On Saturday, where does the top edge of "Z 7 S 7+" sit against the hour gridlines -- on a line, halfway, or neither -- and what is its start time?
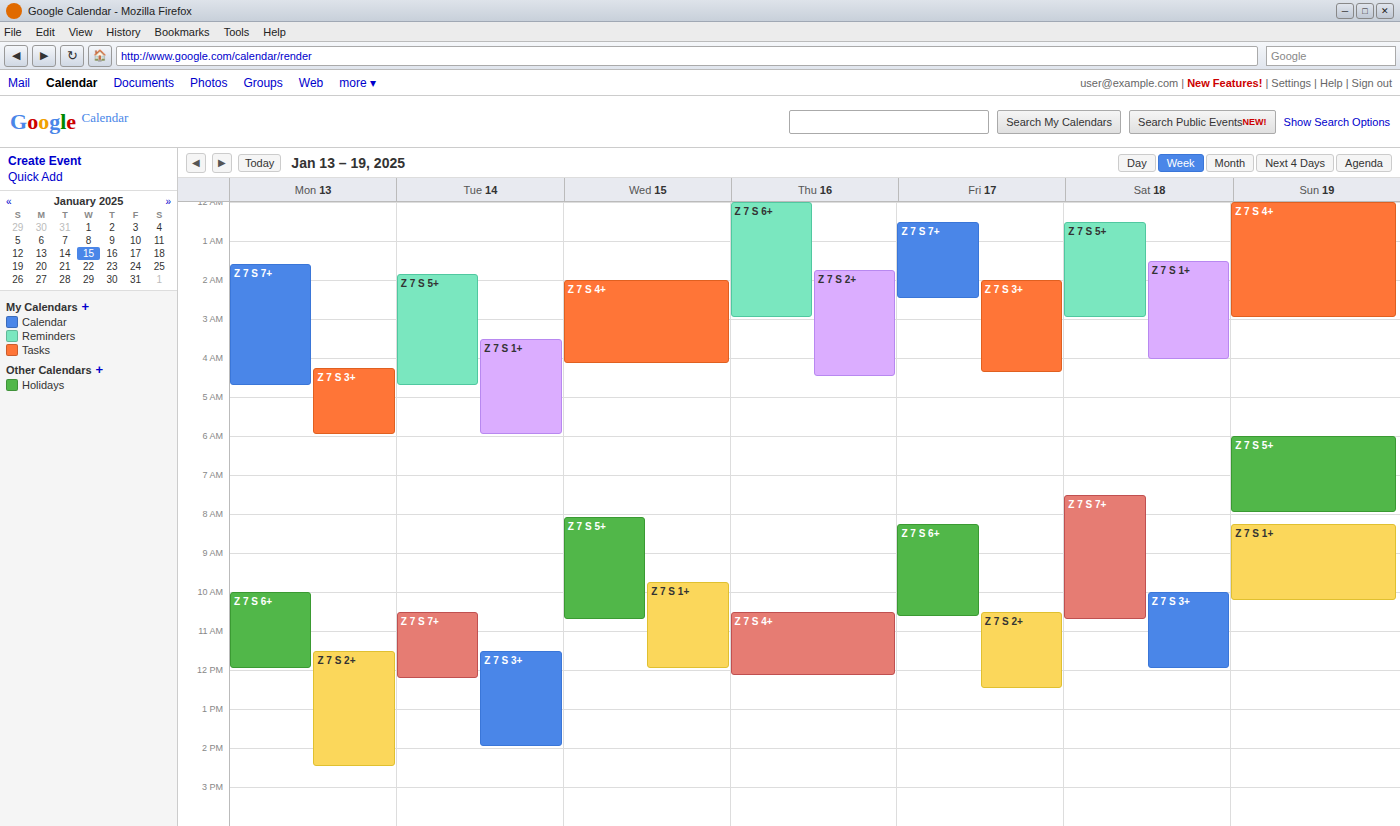
7:30 AM -- halfway between the 7 AM and 8 AM lines.